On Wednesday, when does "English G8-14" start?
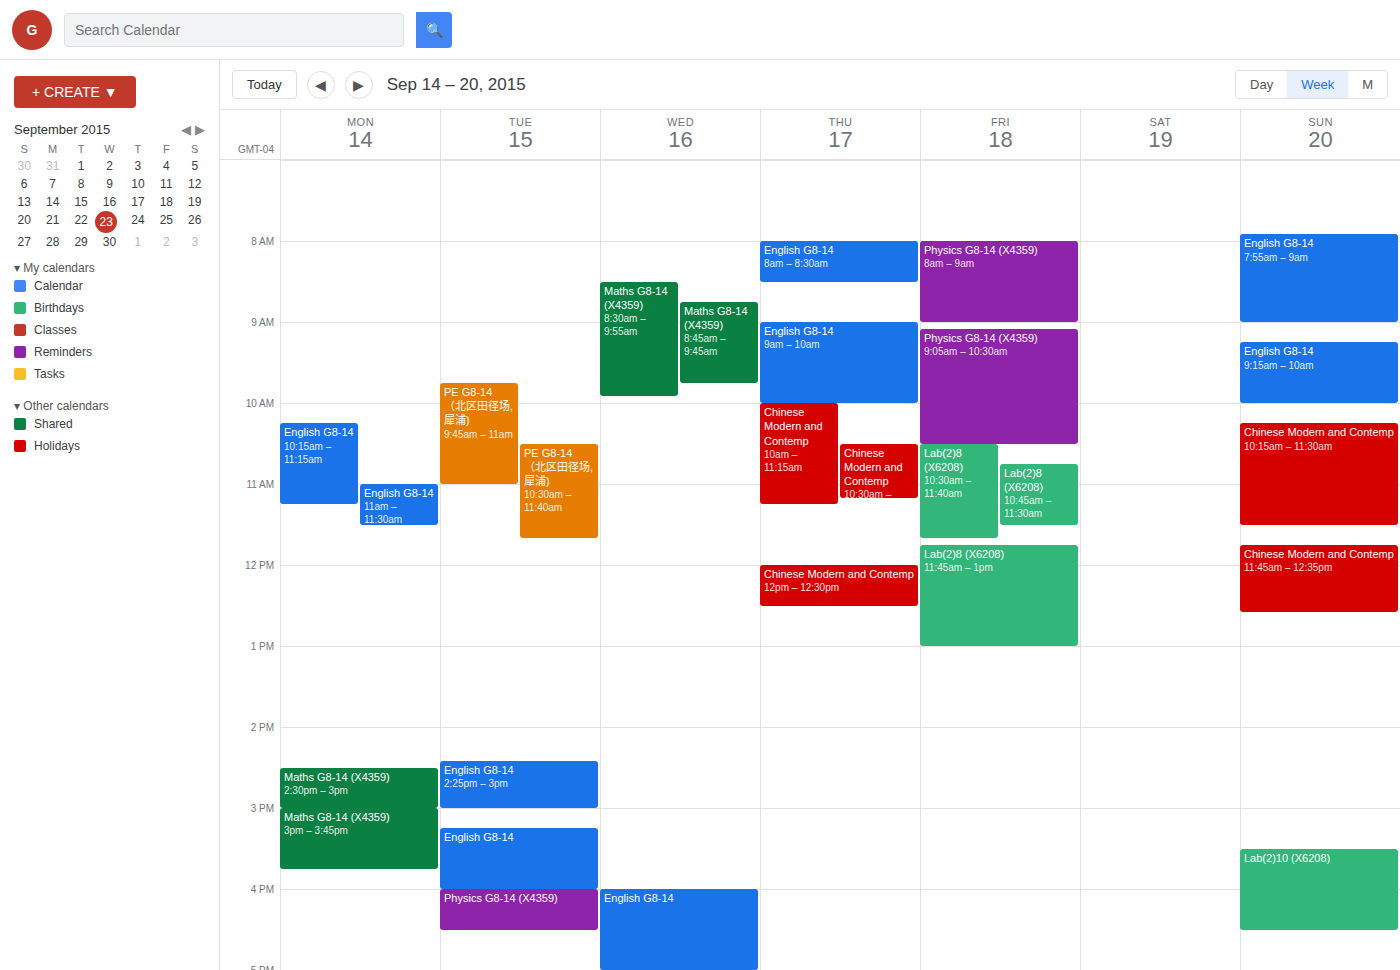
4:00 PM